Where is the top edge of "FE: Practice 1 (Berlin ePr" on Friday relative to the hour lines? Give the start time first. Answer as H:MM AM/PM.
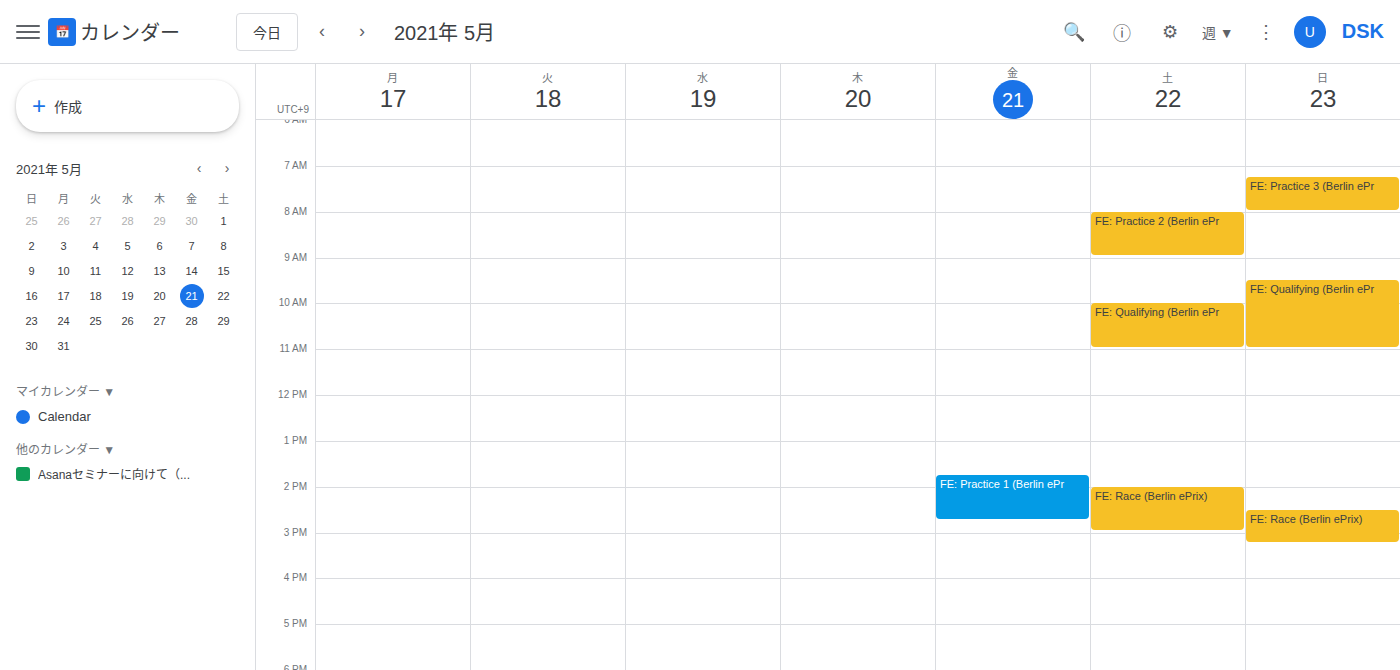
1:45 PM -- neither: three quarters of the way from the 1 PM line to the 2 PM line.